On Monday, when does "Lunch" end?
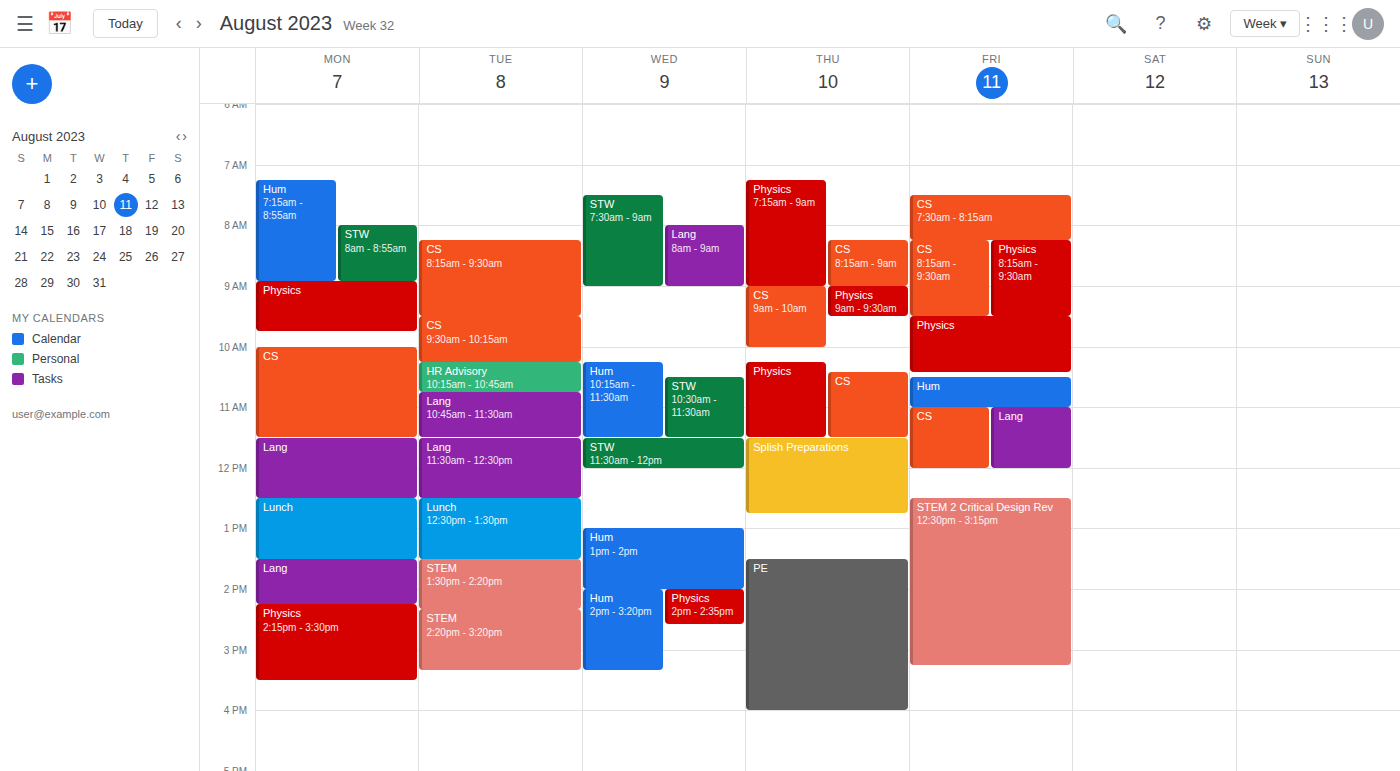
13:30